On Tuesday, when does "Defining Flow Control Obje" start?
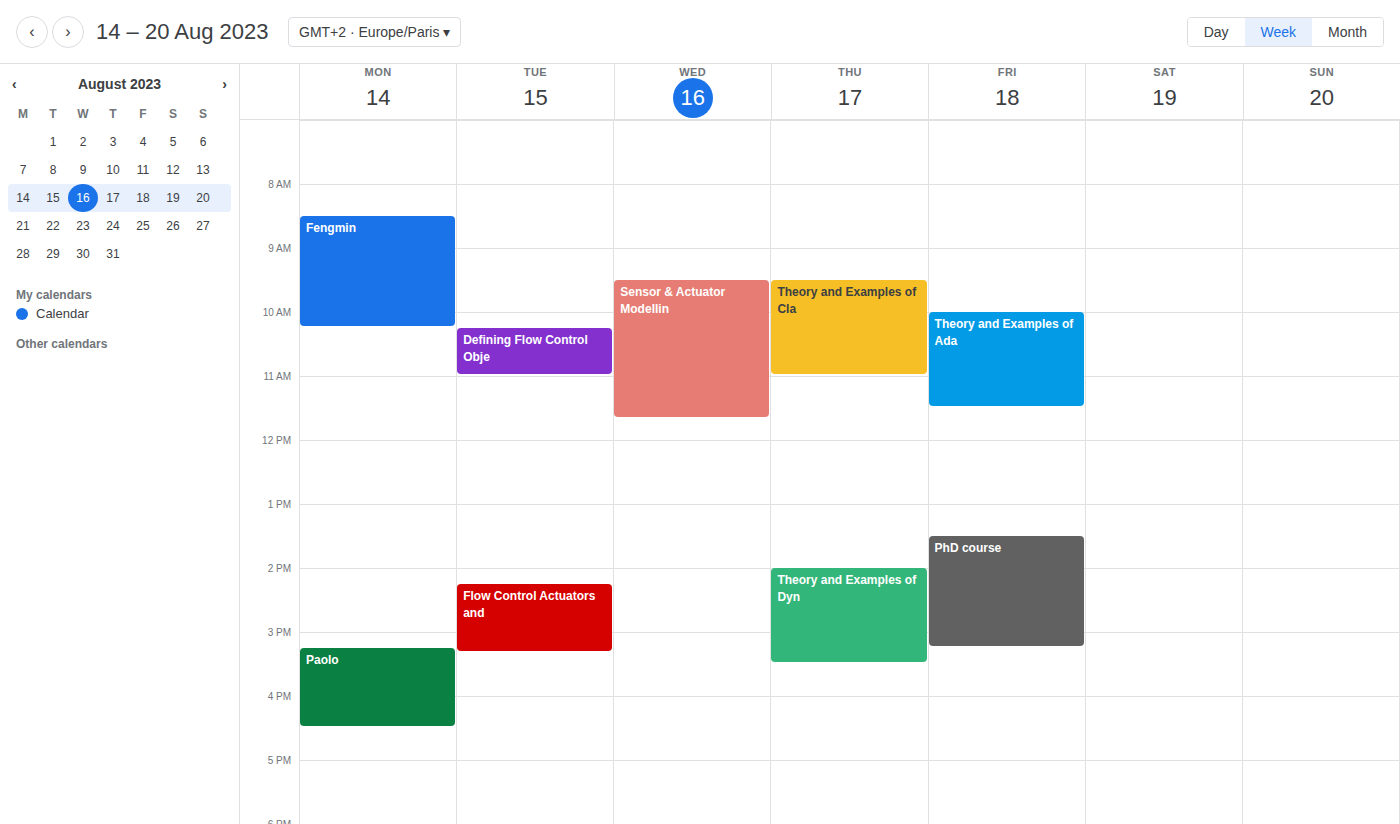
10:15 AM